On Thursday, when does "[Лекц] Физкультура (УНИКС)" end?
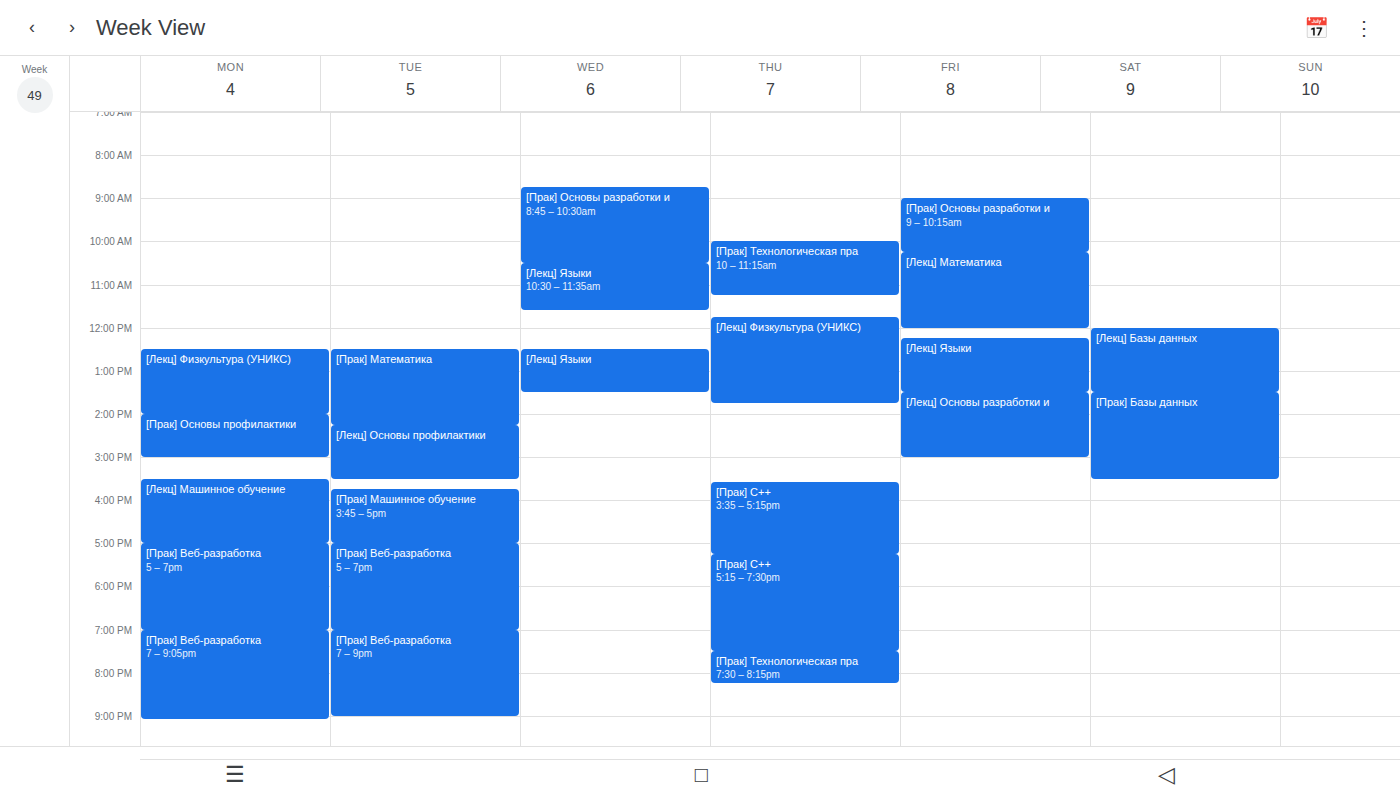
1:45 PM